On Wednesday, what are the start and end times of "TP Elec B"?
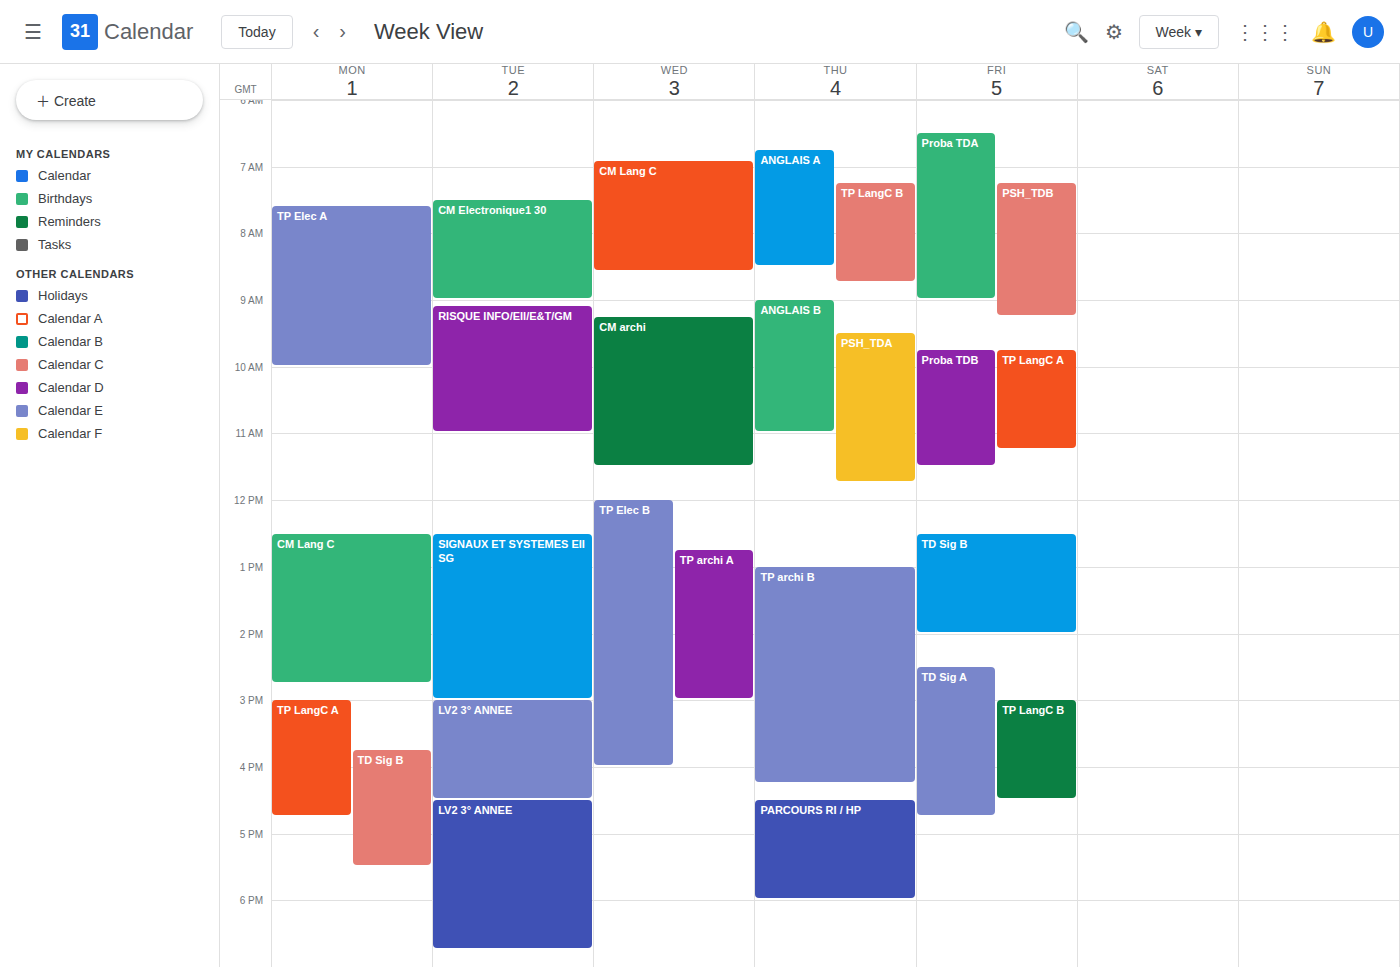
12:00 PM to 4:00 PM